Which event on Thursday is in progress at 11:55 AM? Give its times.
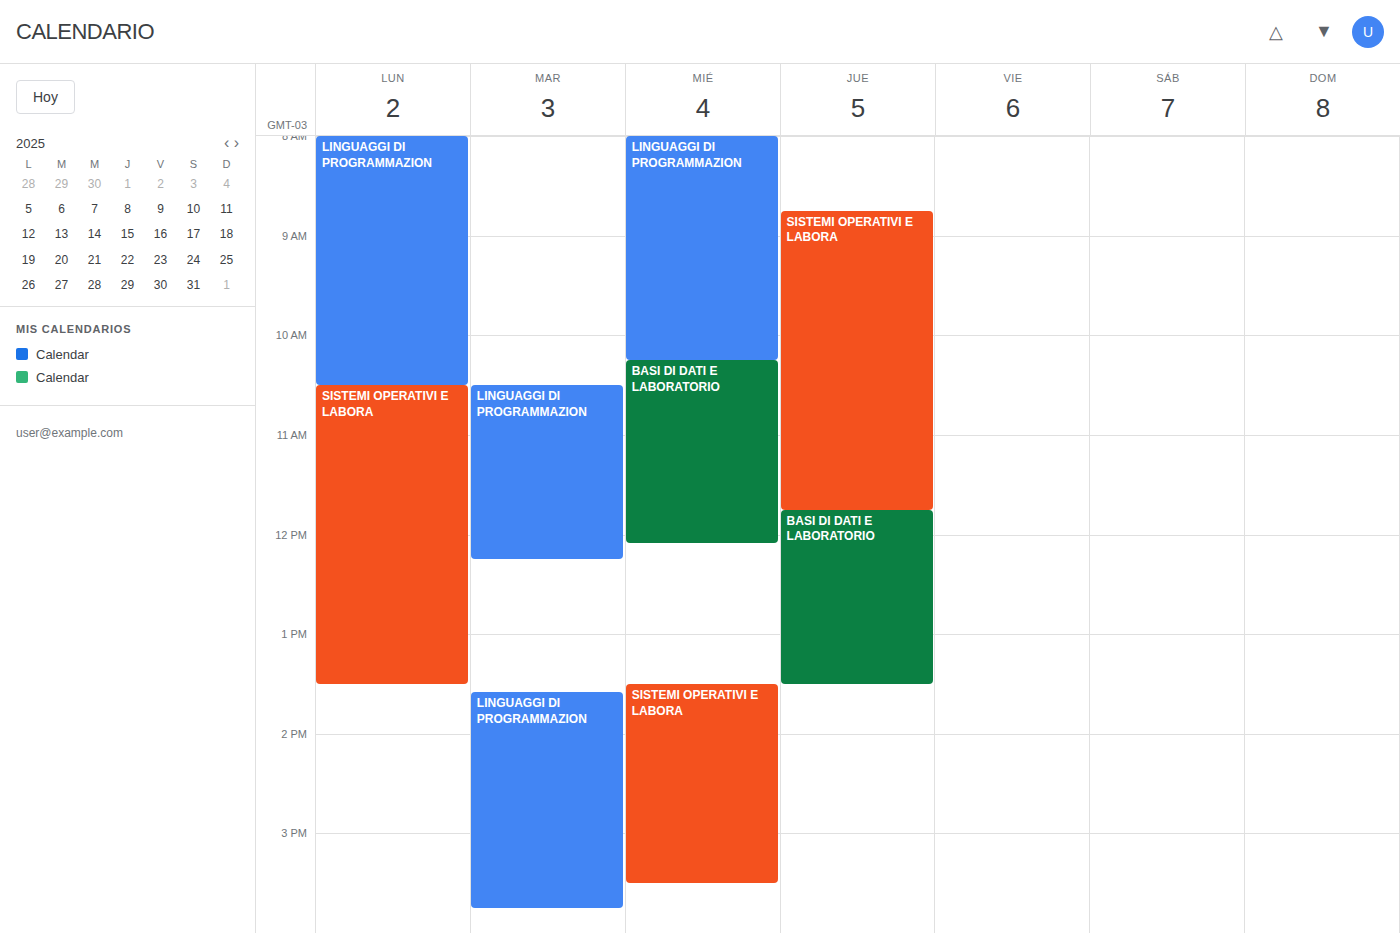
"BASI DI DATI E LABORATORIO", 11:45 AM to 1:30 PM